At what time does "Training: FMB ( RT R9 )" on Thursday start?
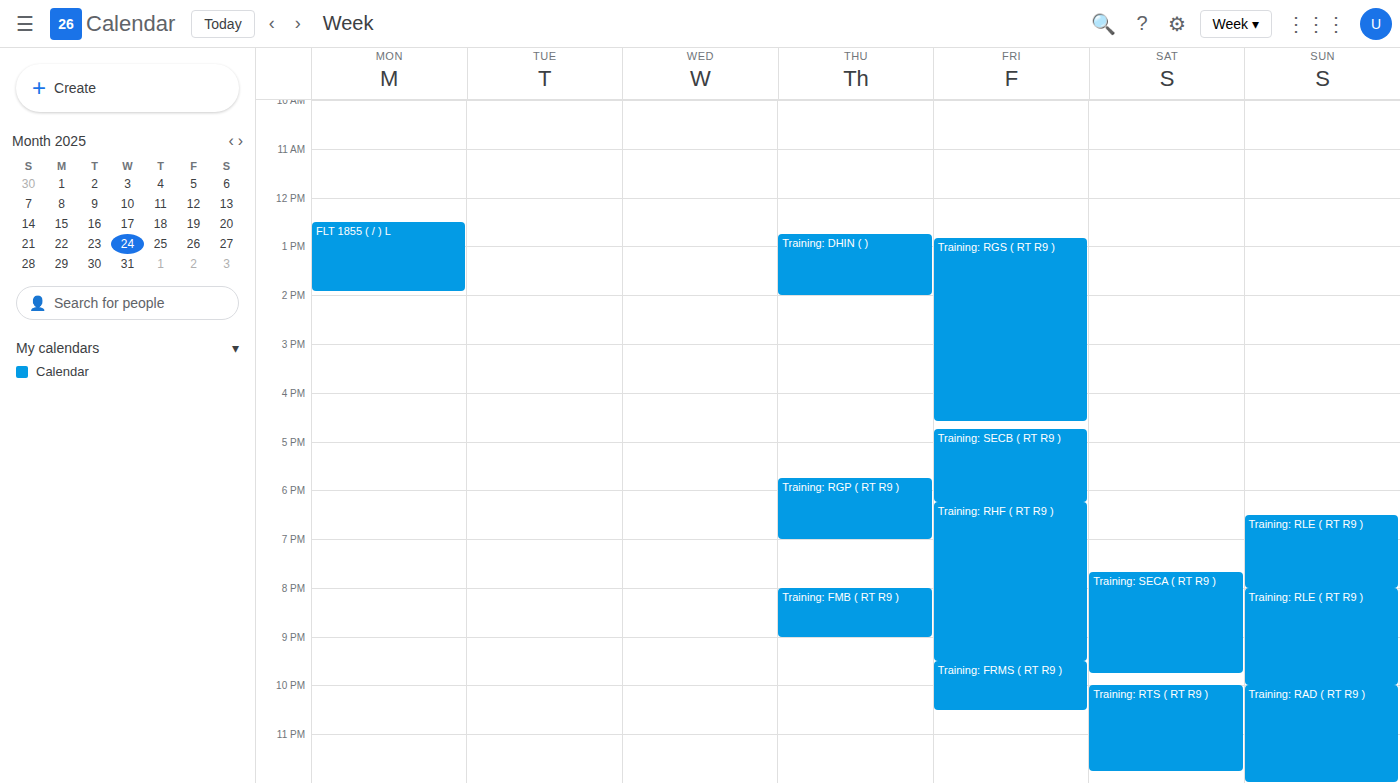
8:00 PM